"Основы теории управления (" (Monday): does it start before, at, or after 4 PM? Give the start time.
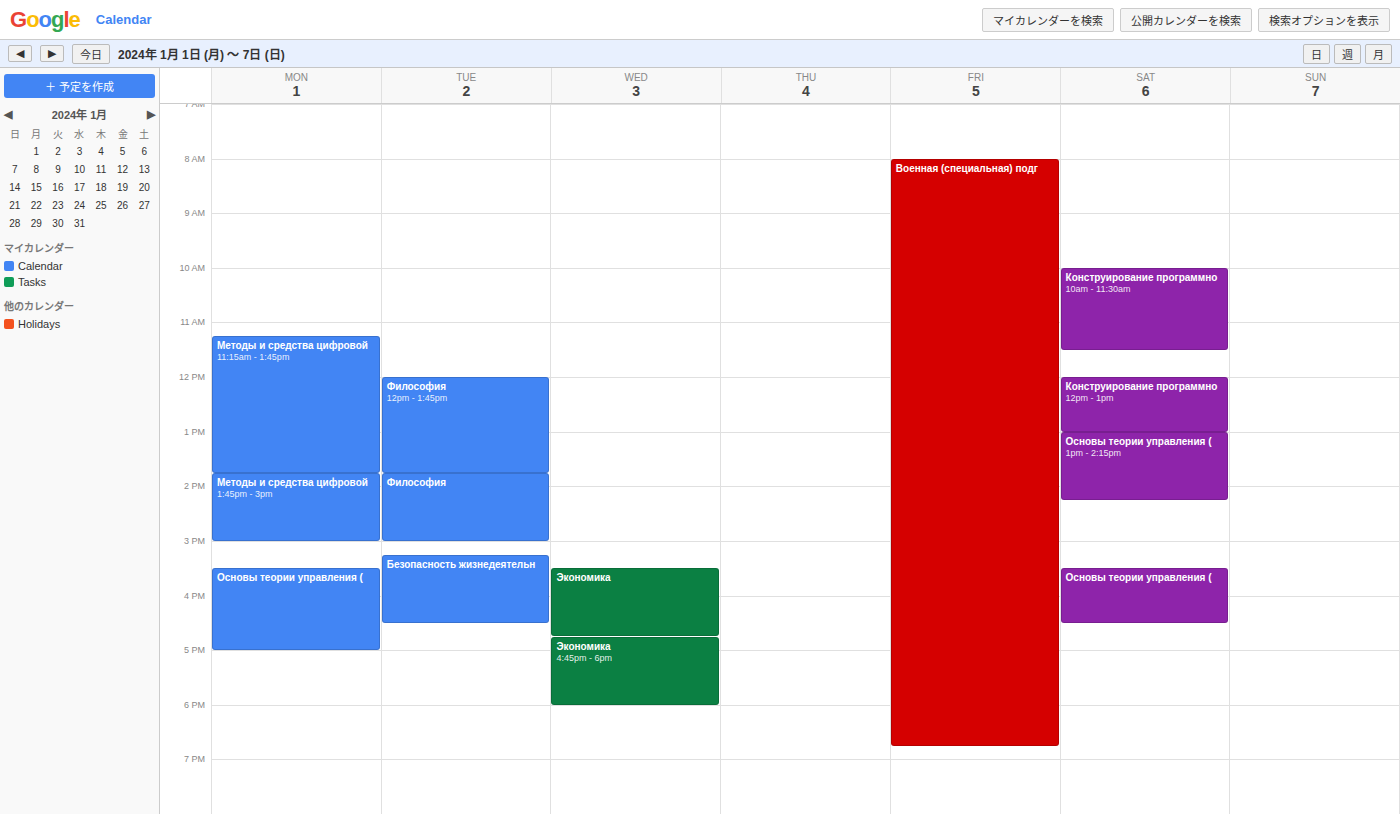
3:30 PM -- before 4 PM, 30 minutes above the 4 PM line.